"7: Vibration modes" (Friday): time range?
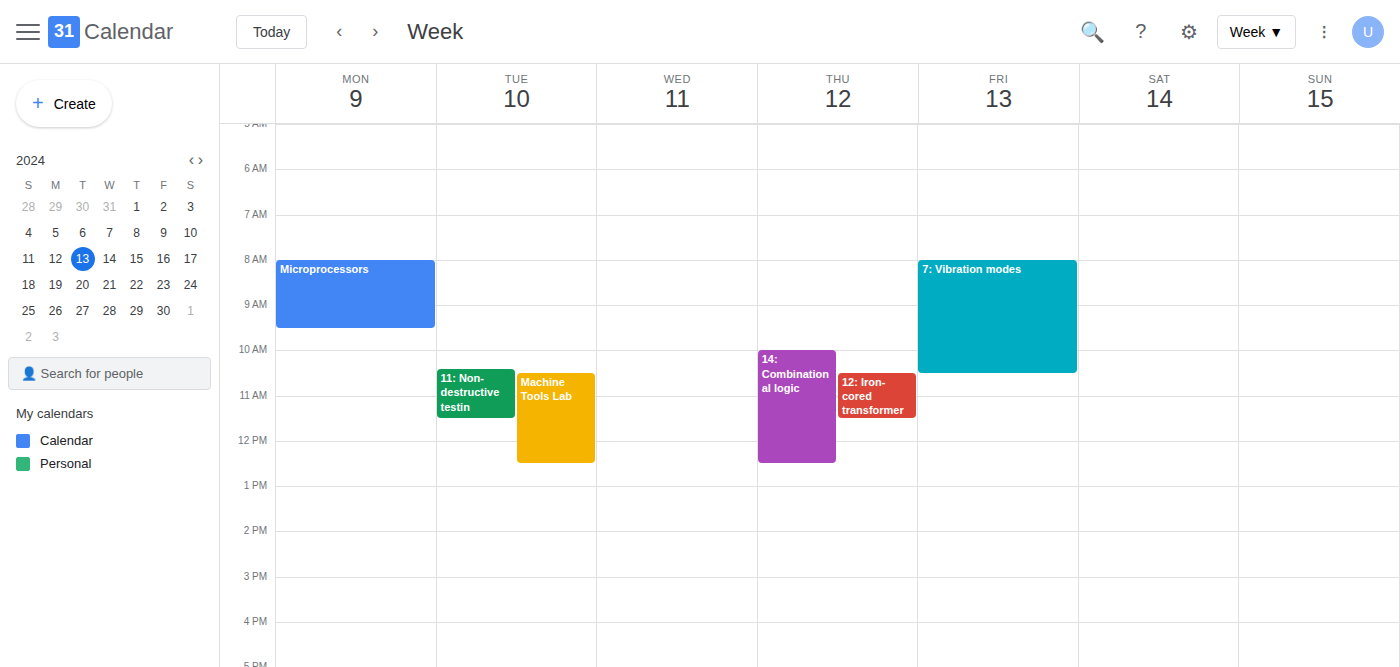
08:00 to 10:30